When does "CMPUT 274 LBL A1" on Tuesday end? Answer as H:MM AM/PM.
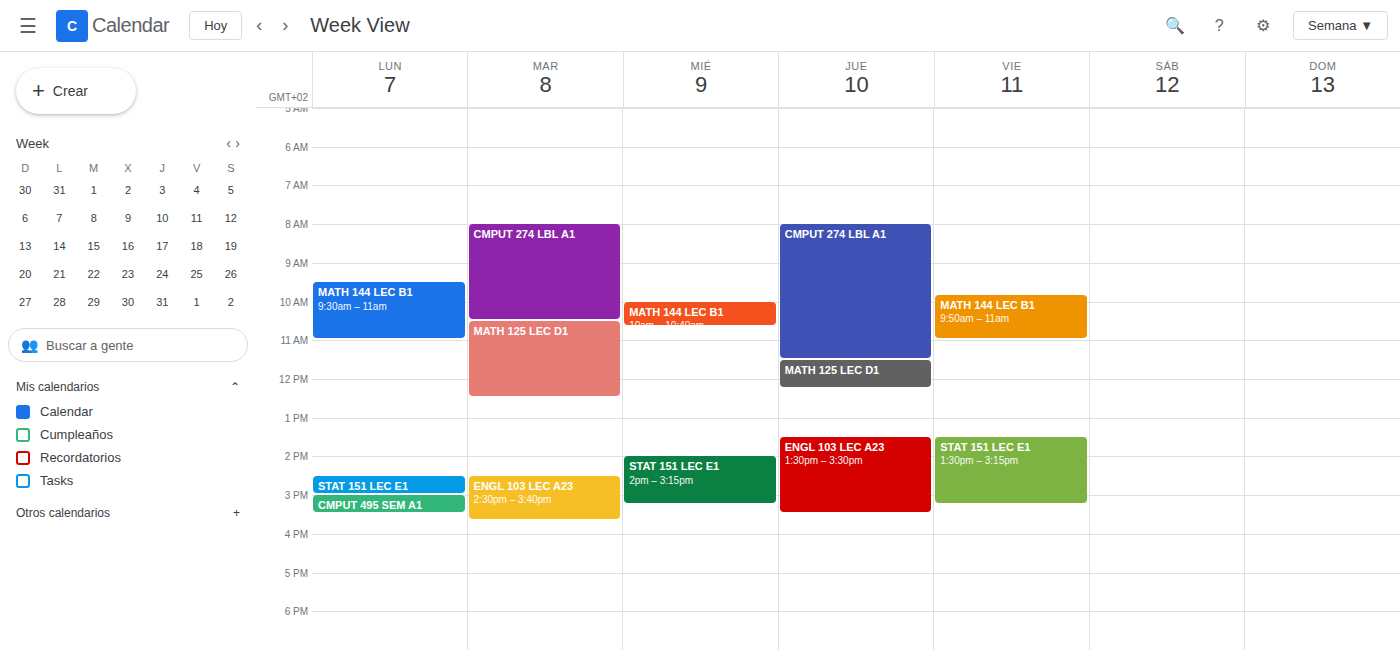
10:30 AM